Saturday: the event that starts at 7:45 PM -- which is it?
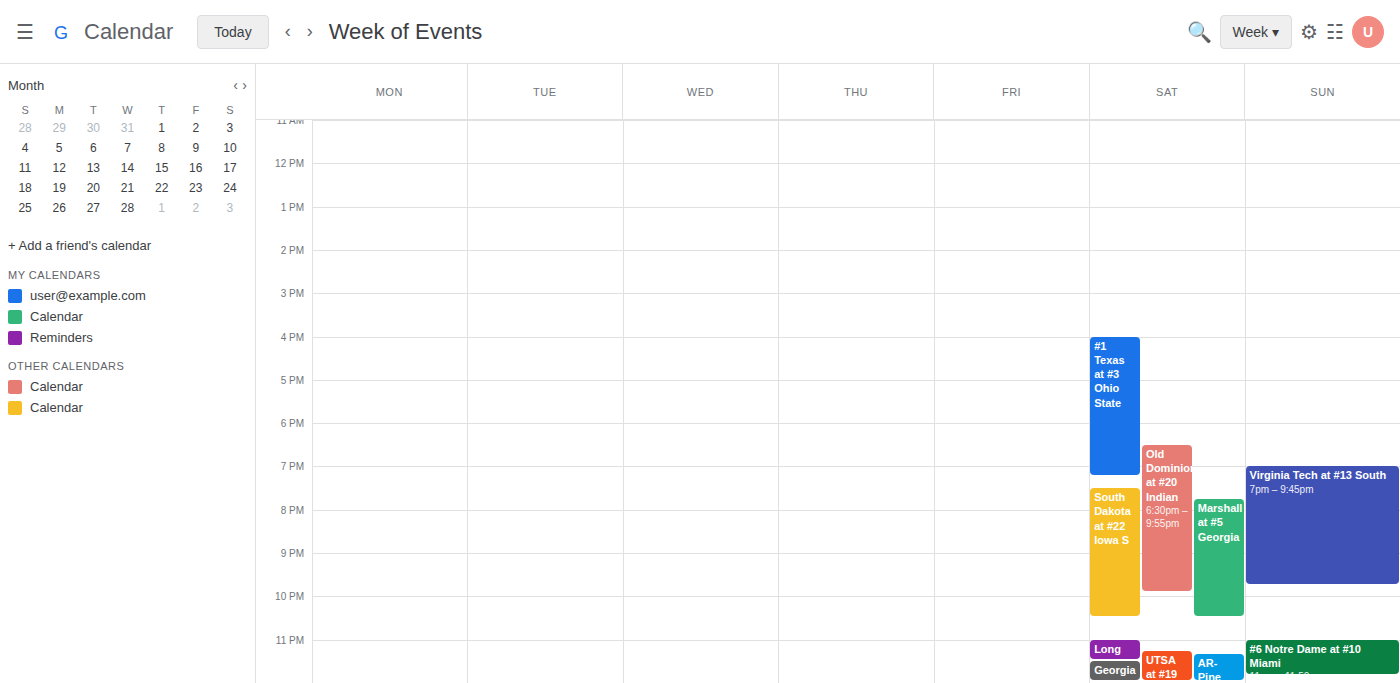
"Marshall at #5 Georgia"